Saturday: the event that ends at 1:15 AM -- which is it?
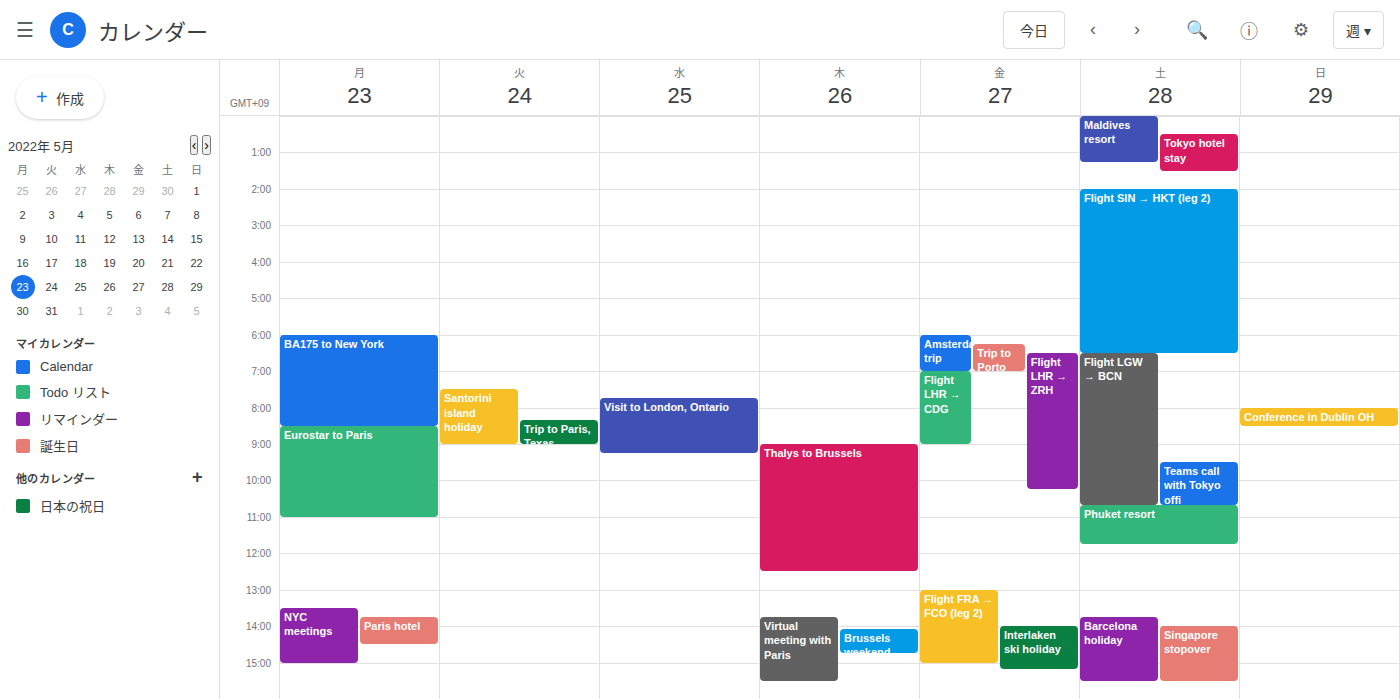
"Maldives resort"